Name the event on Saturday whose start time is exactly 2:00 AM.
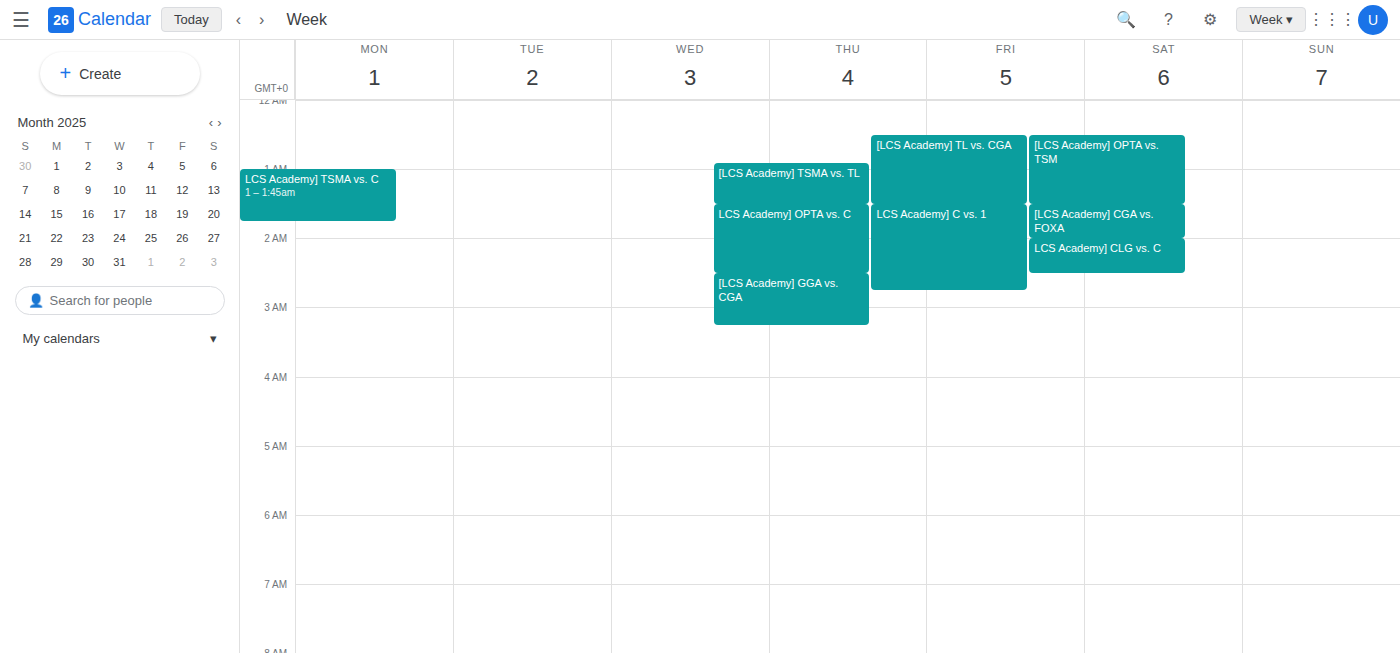
"LCS Academy] CLG vs. C"